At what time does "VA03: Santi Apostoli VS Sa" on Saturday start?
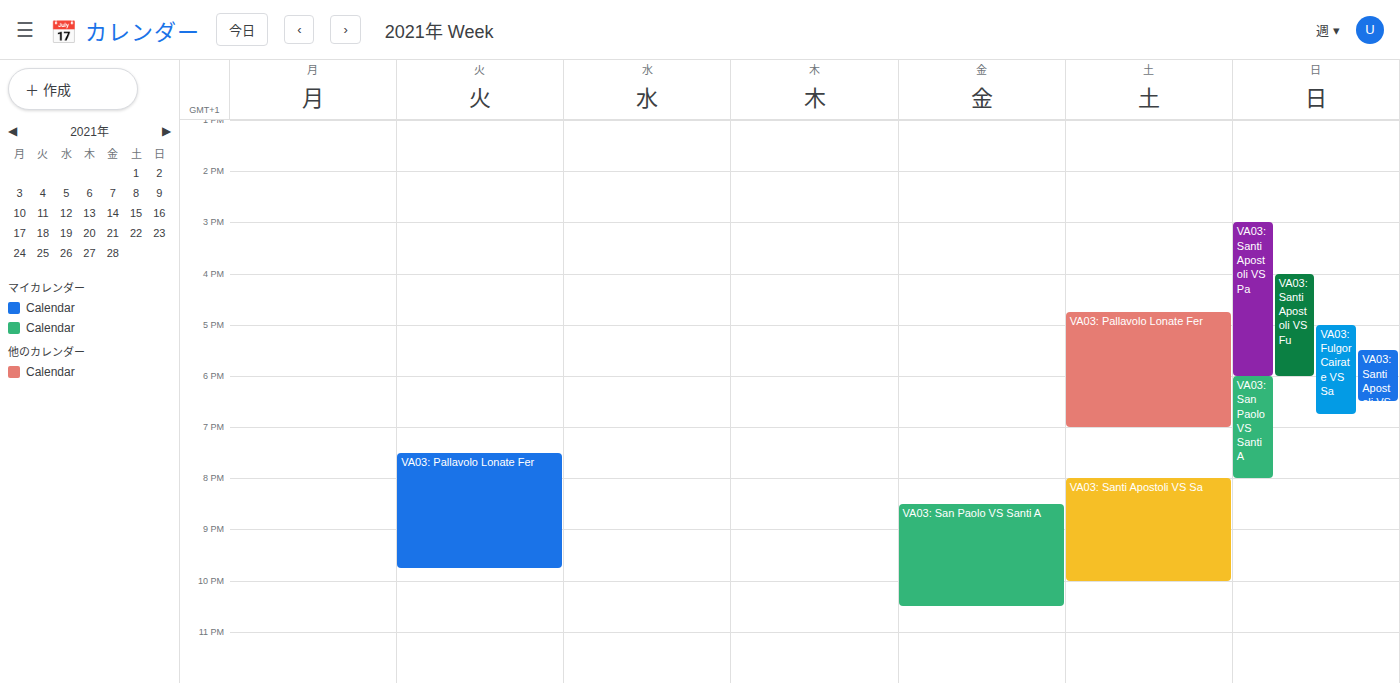
8:00 PM